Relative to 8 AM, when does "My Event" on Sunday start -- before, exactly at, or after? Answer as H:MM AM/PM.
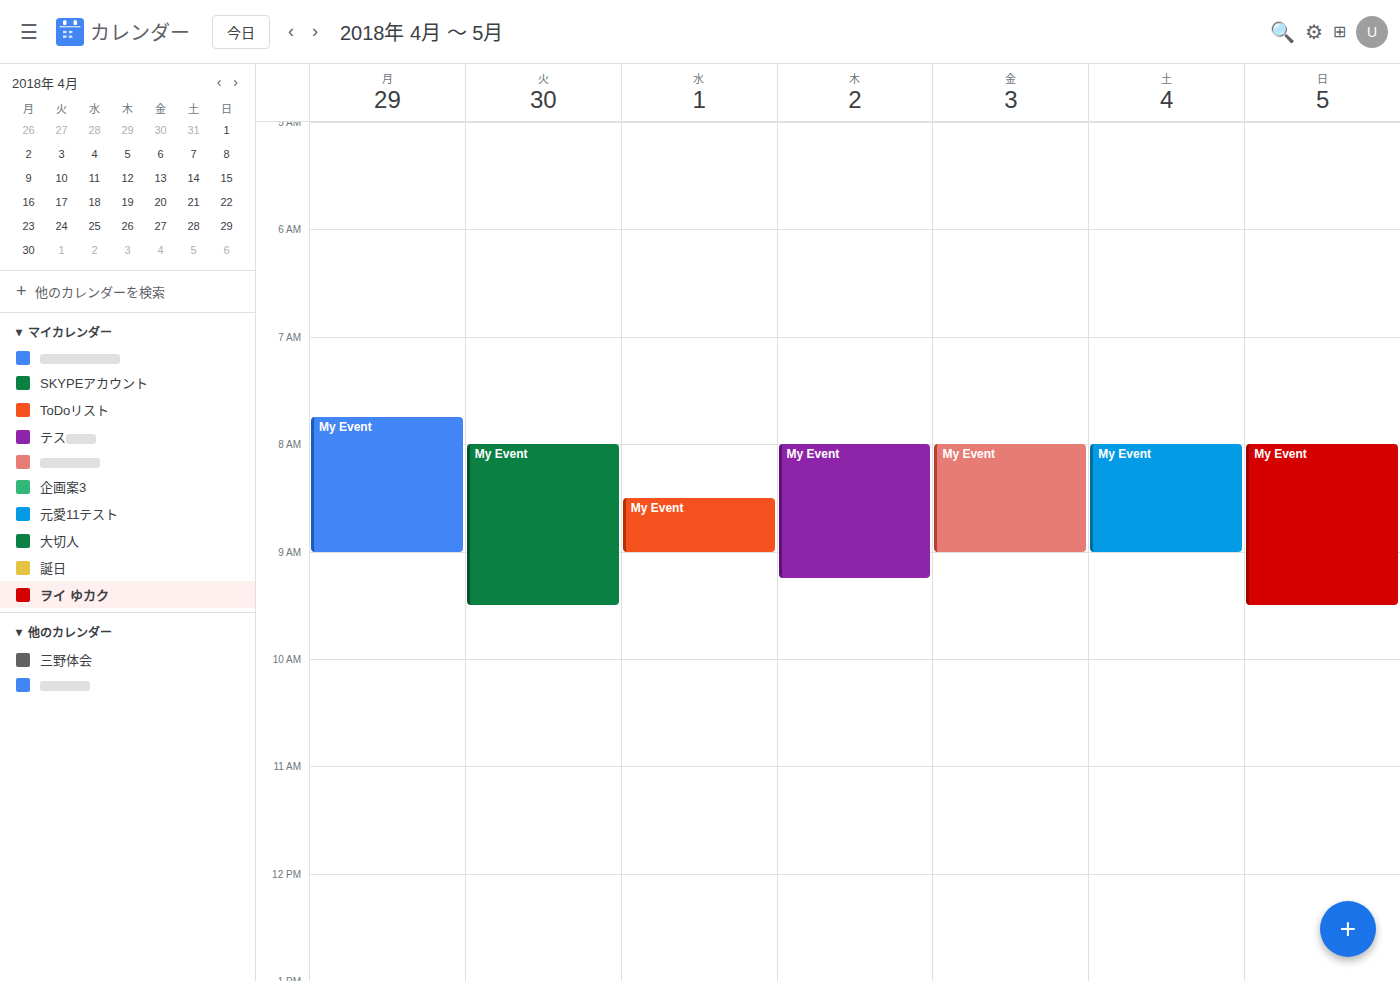
8:00 AM -- exactly at 8 AM, on the 8 AM line.